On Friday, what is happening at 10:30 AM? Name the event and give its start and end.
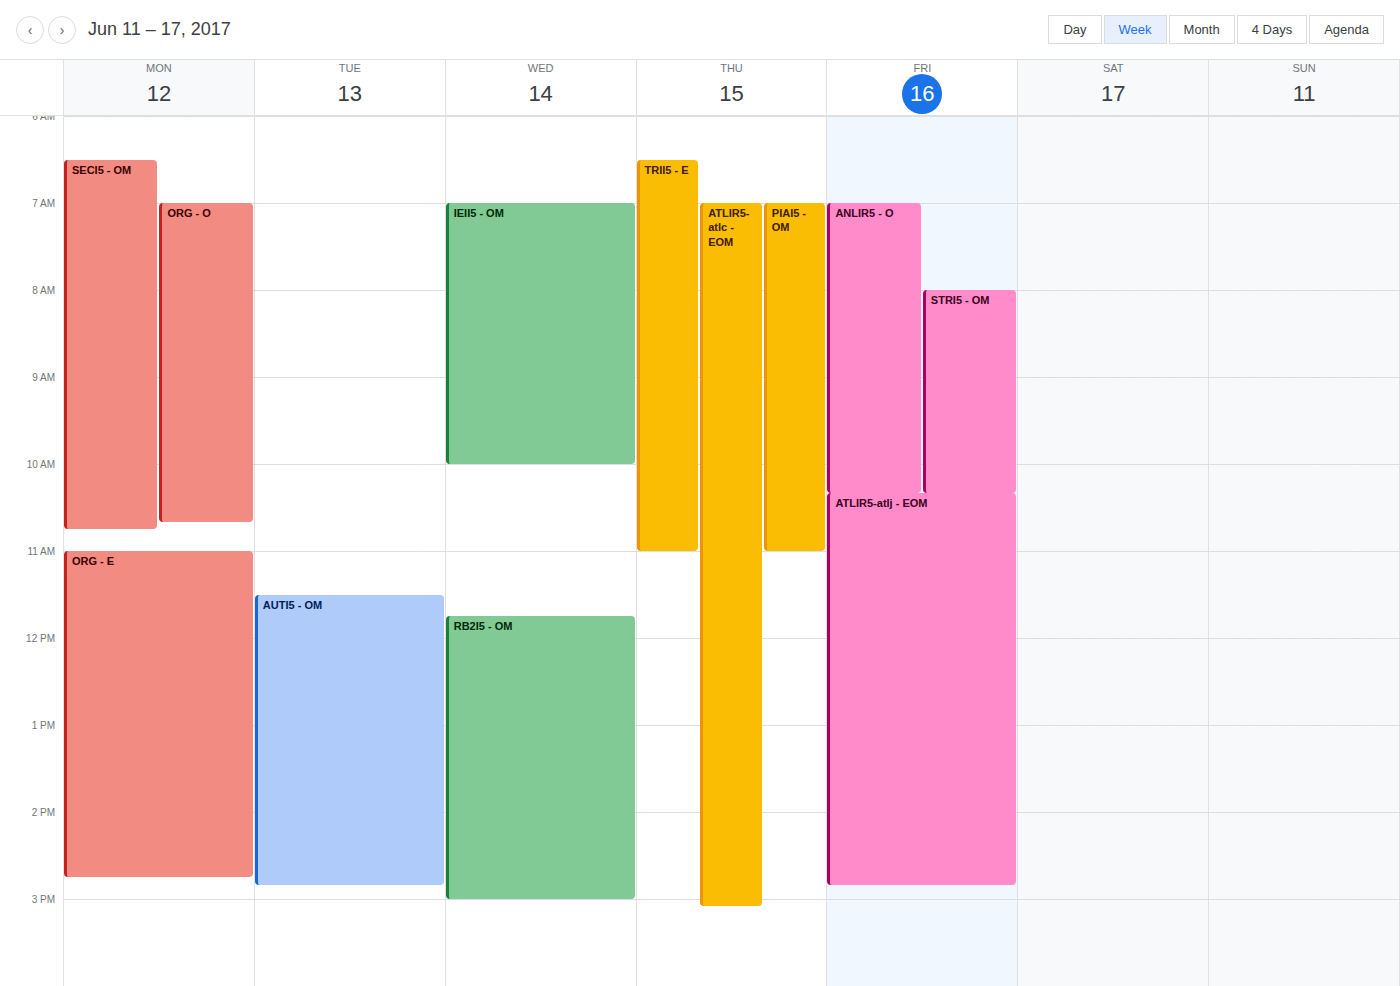
"ATLIR5-atlj - EOM", 10:20 AM to 2:50 PM